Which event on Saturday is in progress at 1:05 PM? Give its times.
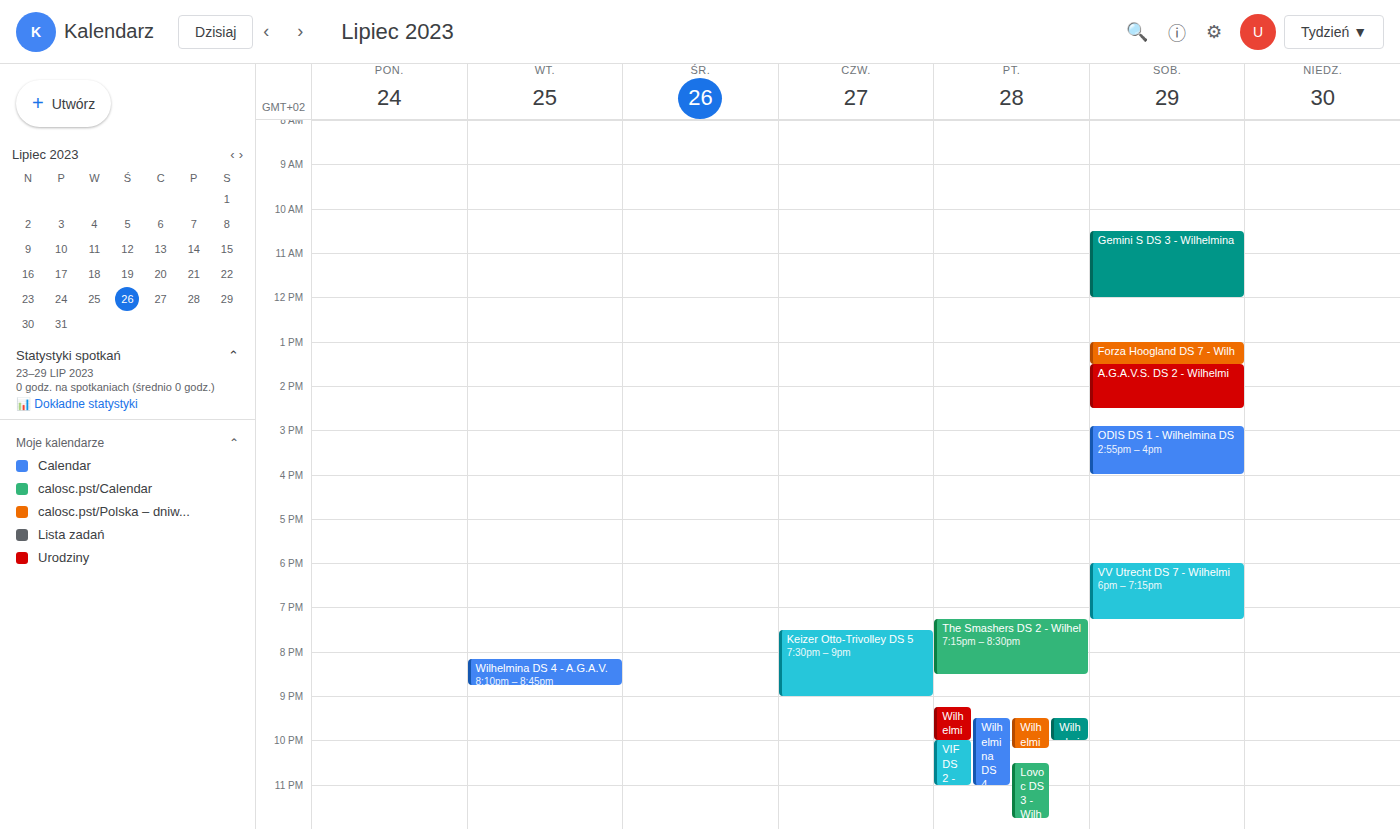
"Forza Hoogland DS 7 - Wilh", 1:00 PM to 1:30 PM